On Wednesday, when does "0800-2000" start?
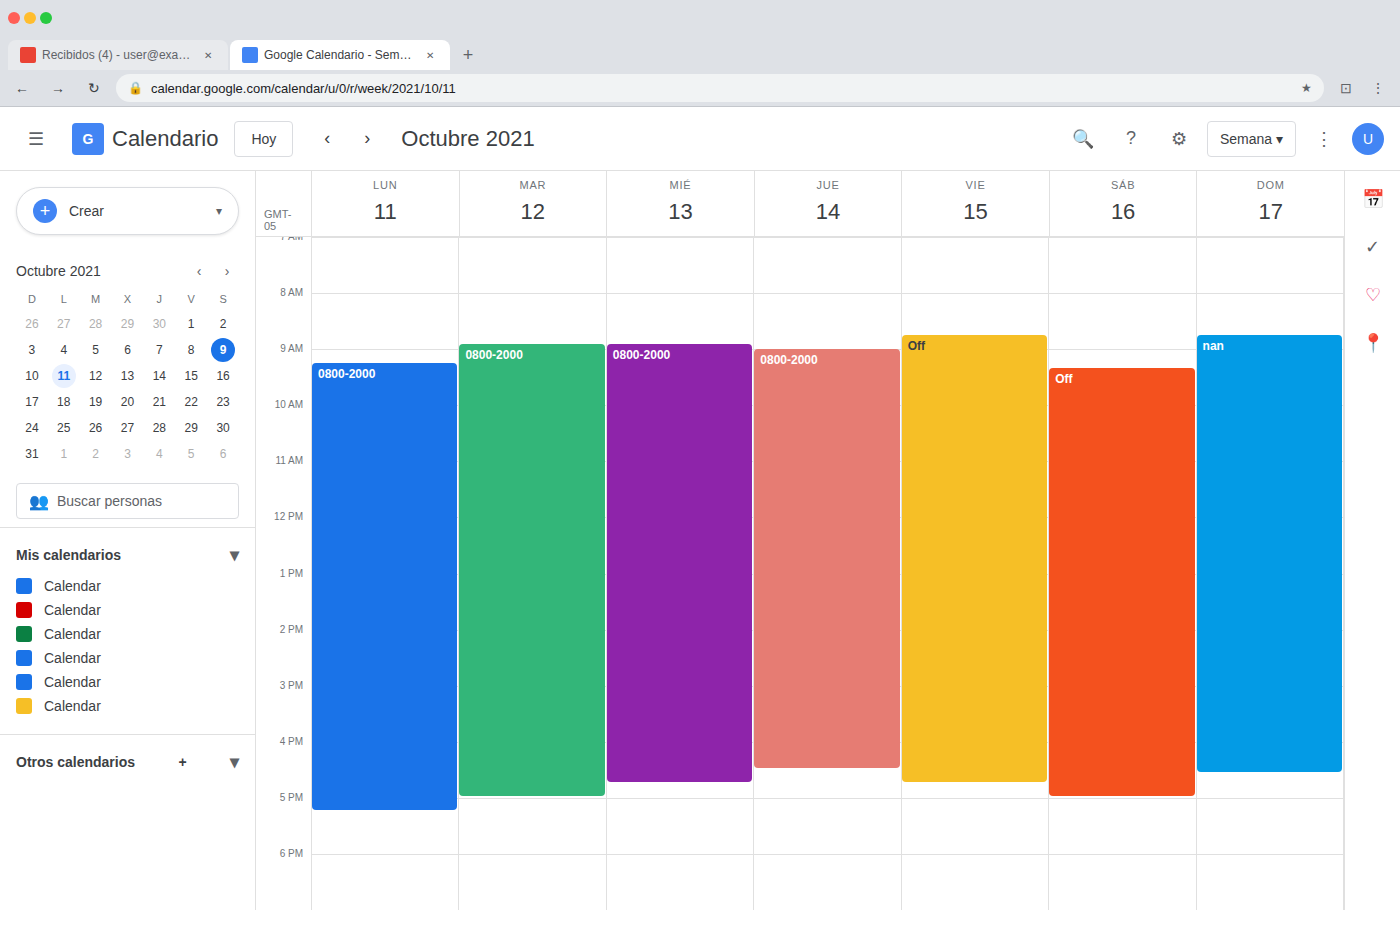
8:55 AM